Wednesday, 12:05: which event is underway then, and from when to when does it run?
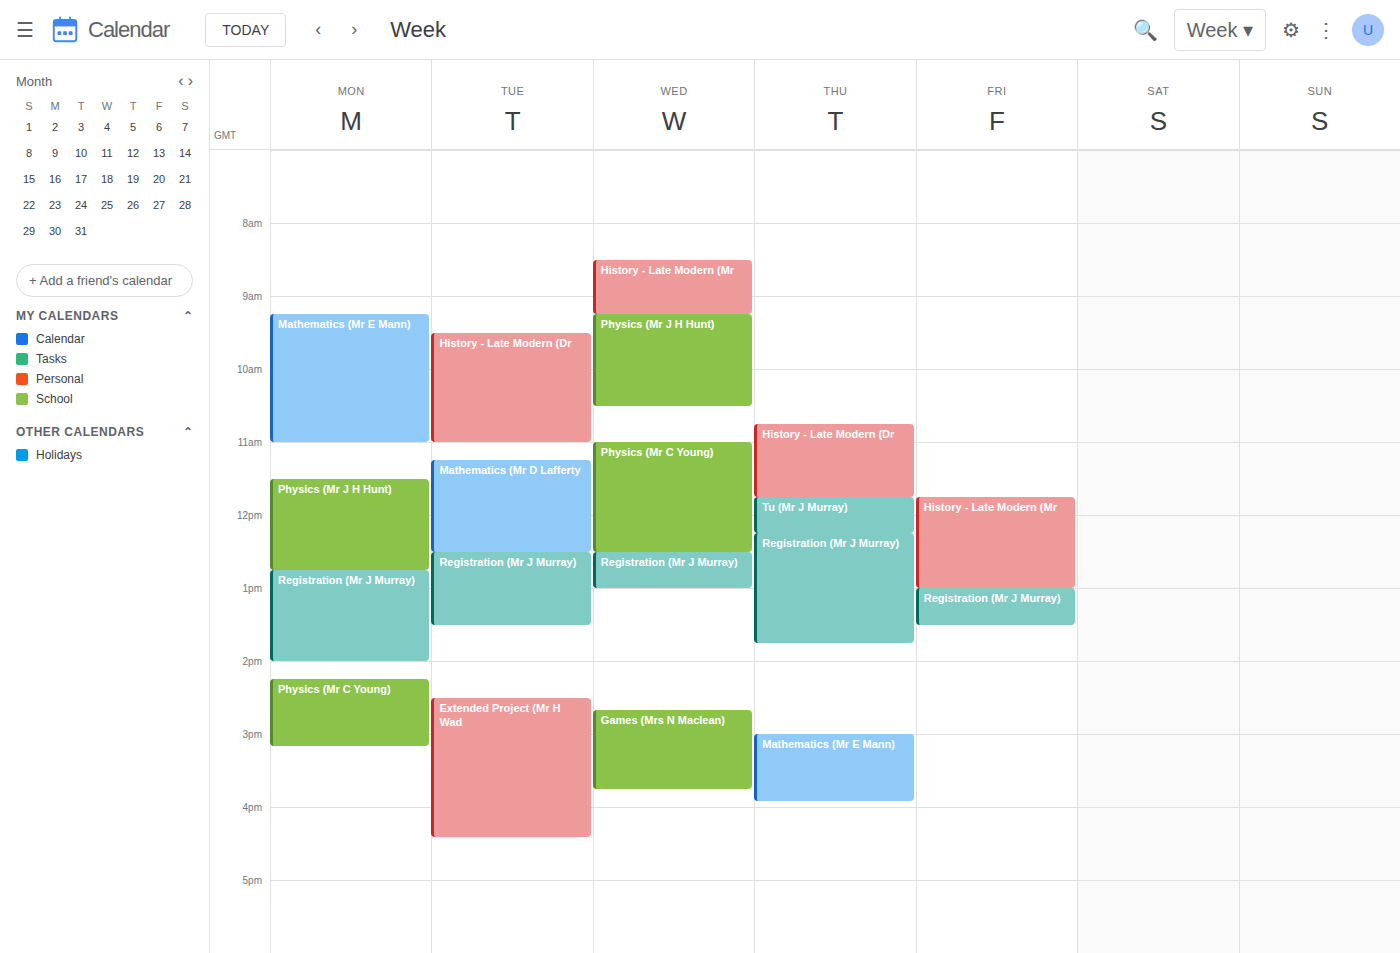
"Physics (Mr C Young)", 11:00 to 12:30